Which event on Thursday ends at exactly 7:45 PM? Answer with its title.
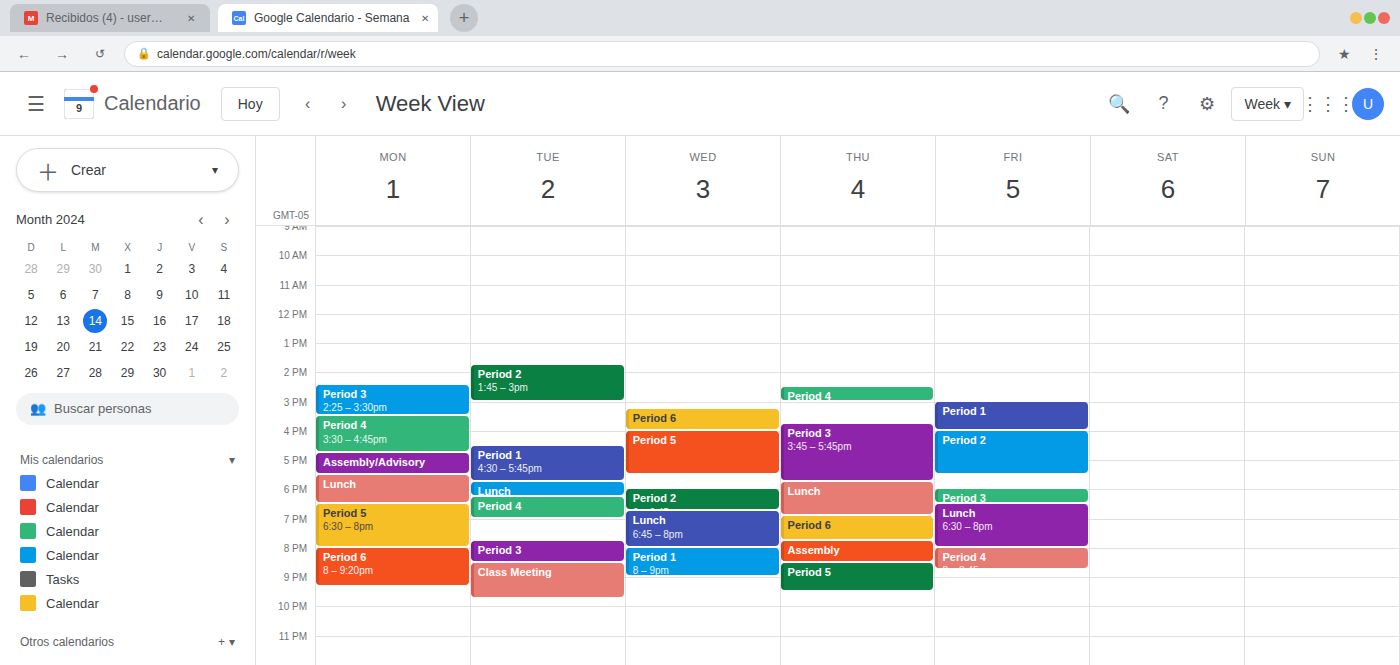
"Period 6"